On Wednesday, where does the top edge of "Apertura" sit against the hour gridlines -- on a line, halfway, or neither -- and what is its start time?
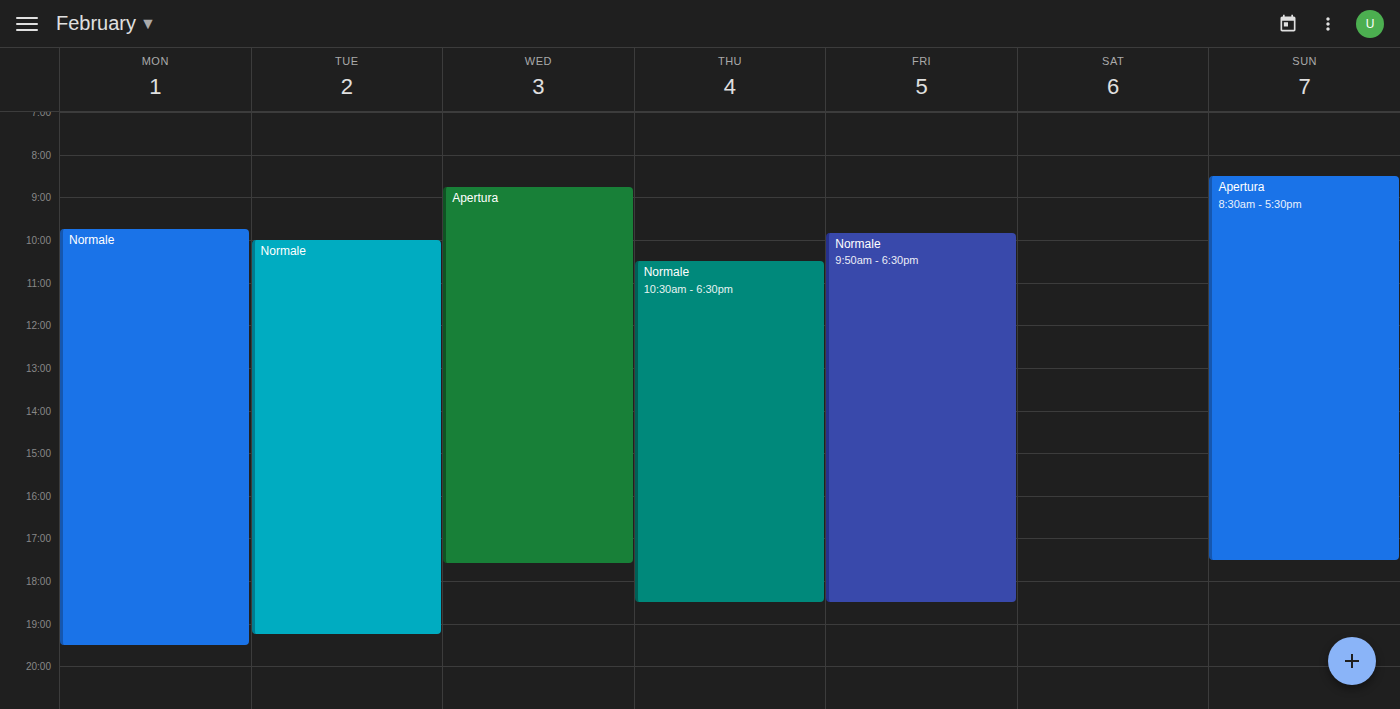
8:45 AM -- neither: three quarters of the way from the 8 AM line to the 9 AM line.